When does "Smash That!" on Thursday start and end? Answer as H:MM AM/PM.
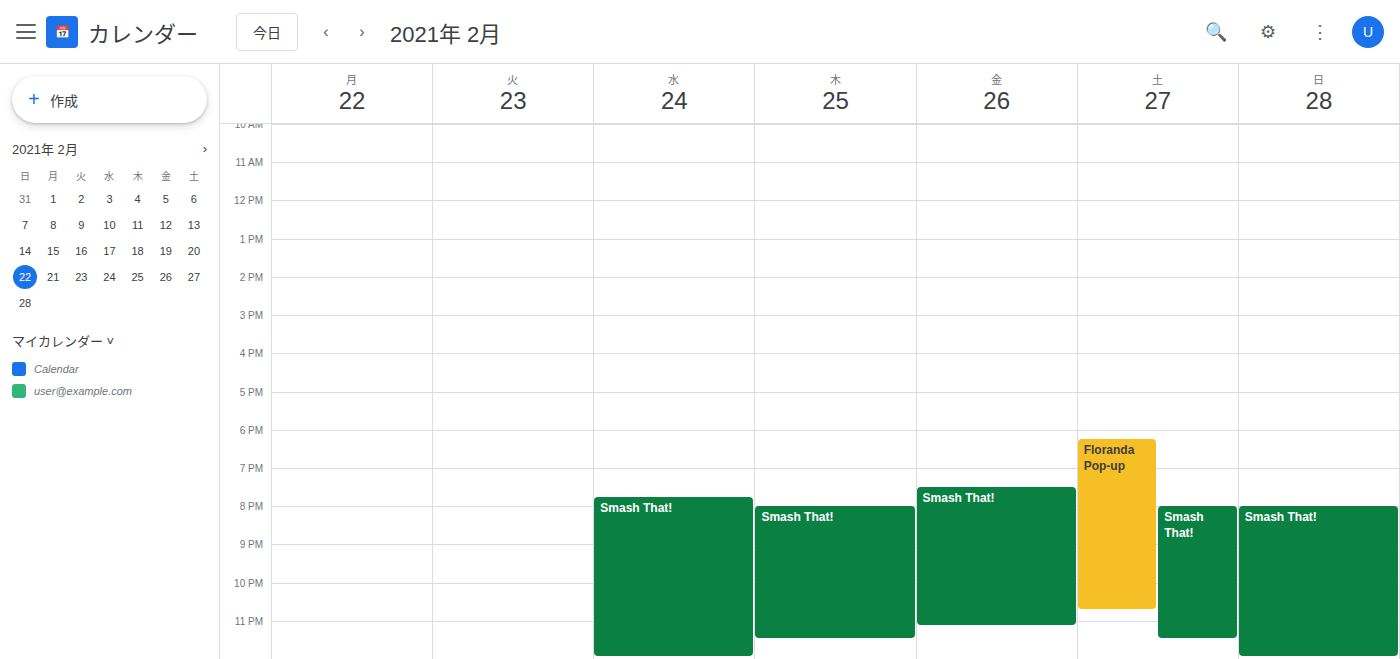
8:00 PM to 11:30 PM